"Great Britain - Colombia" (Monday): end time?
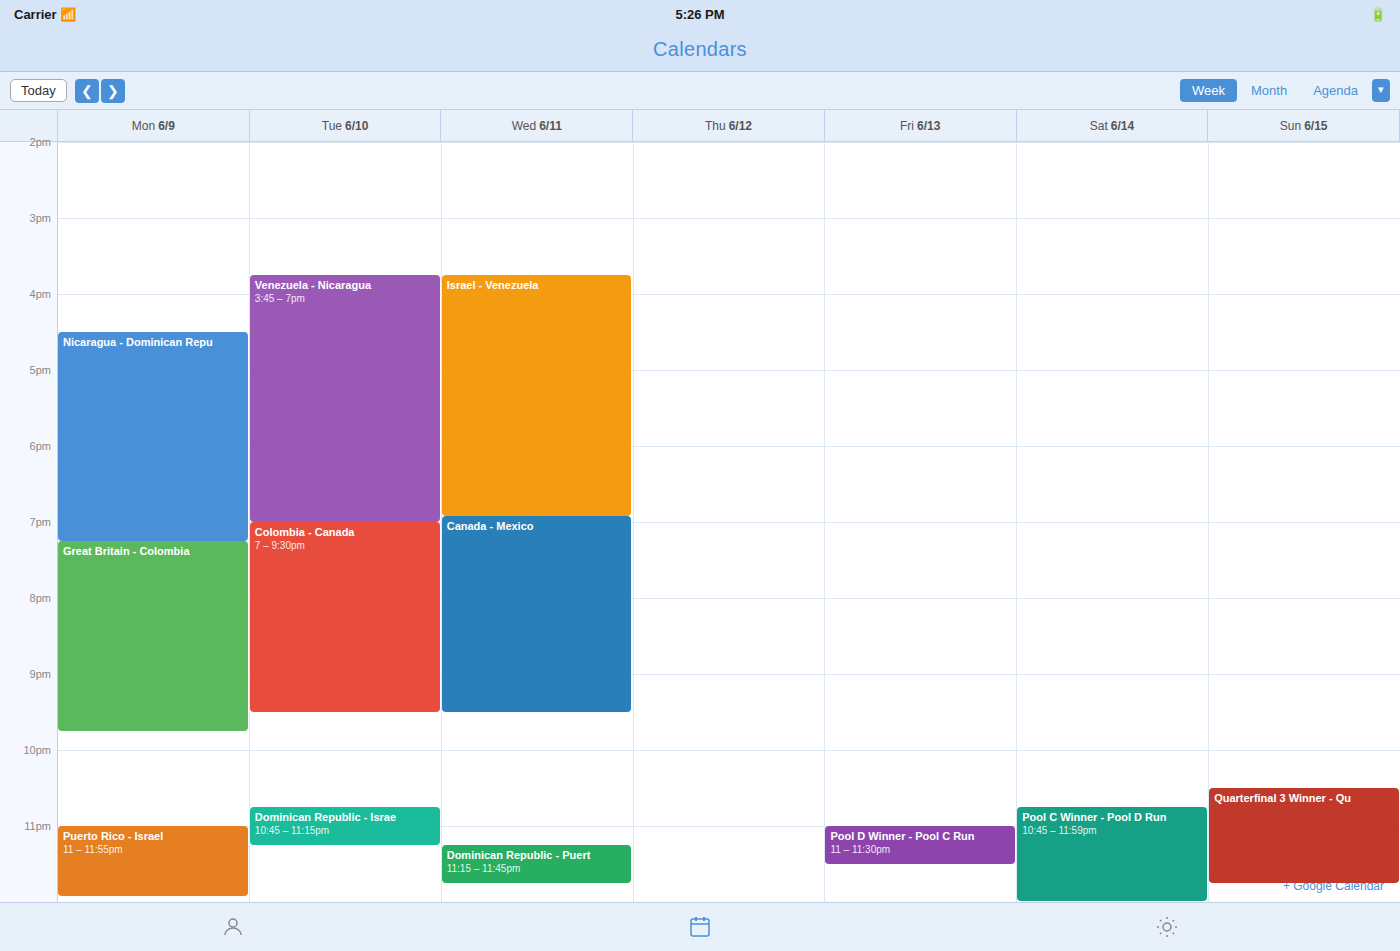
9:45 PM